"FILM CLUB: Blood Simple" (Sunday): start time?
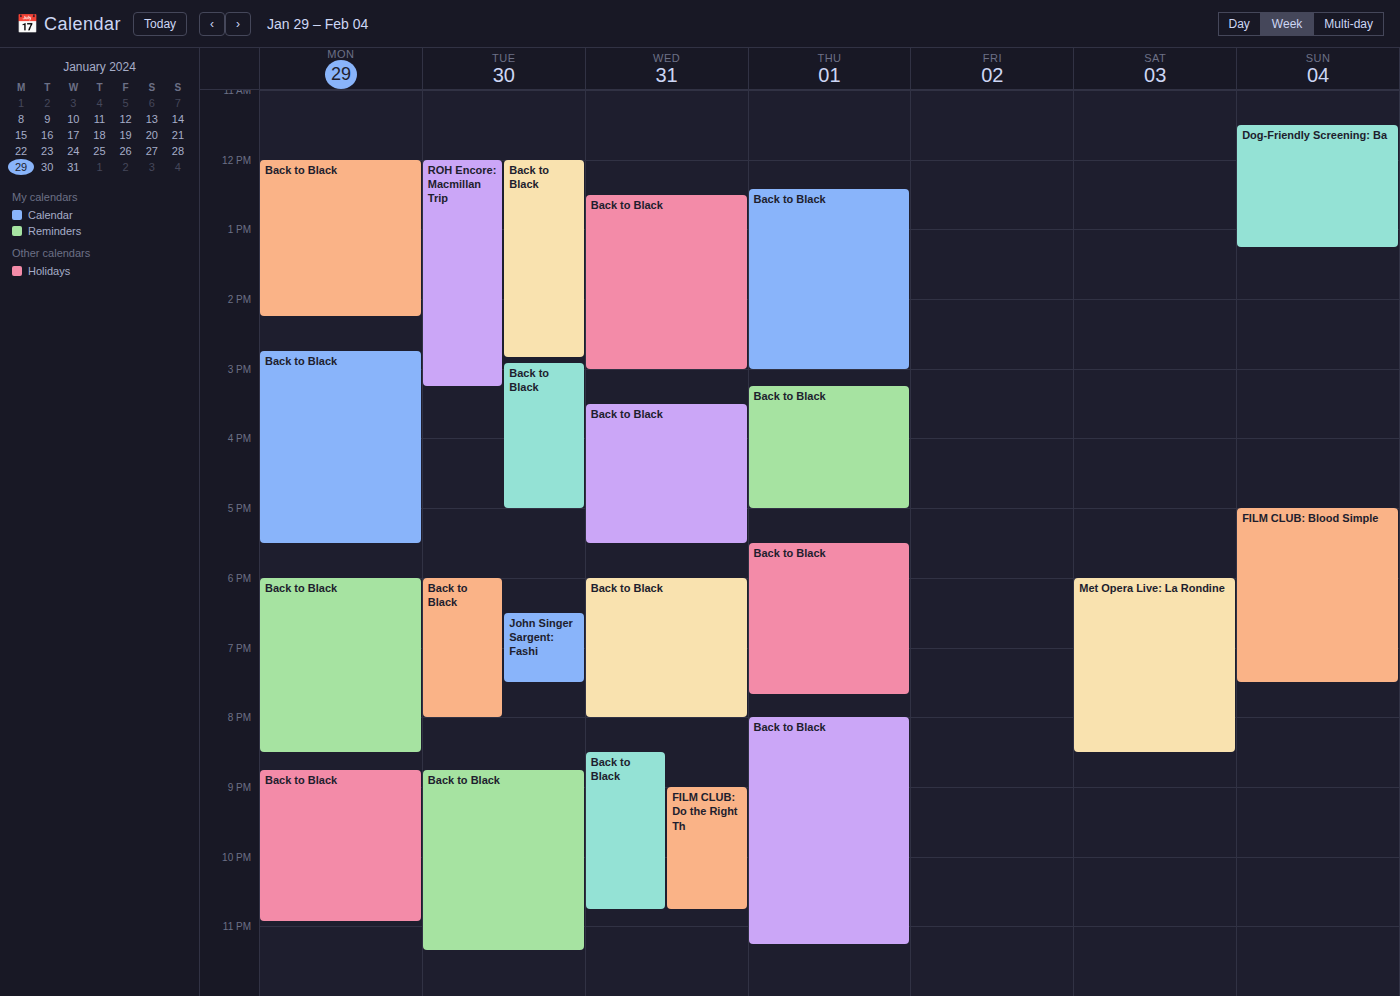
5:00 PM